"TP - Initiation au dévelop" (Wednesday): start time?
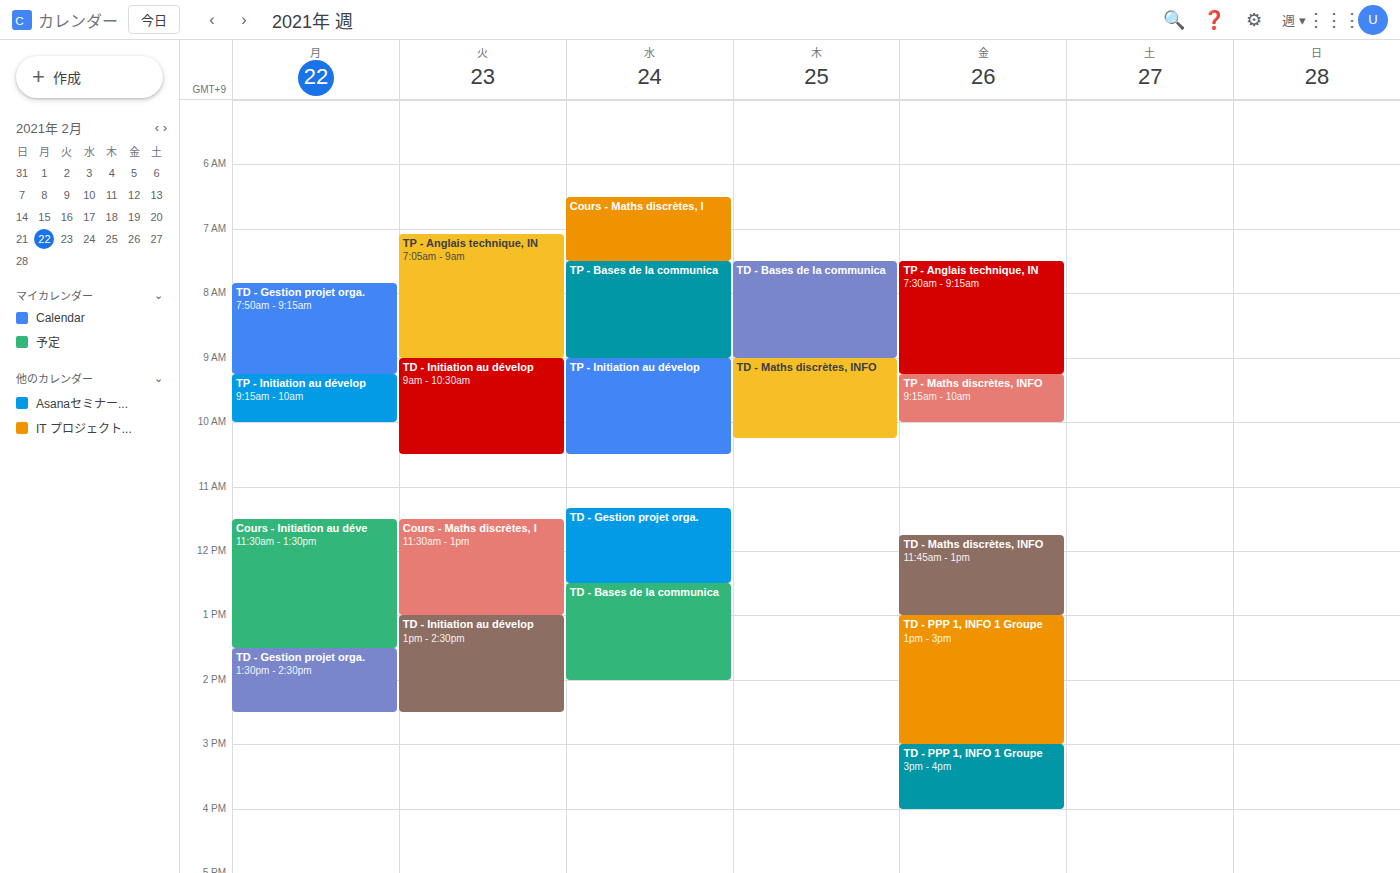
9:00 AM